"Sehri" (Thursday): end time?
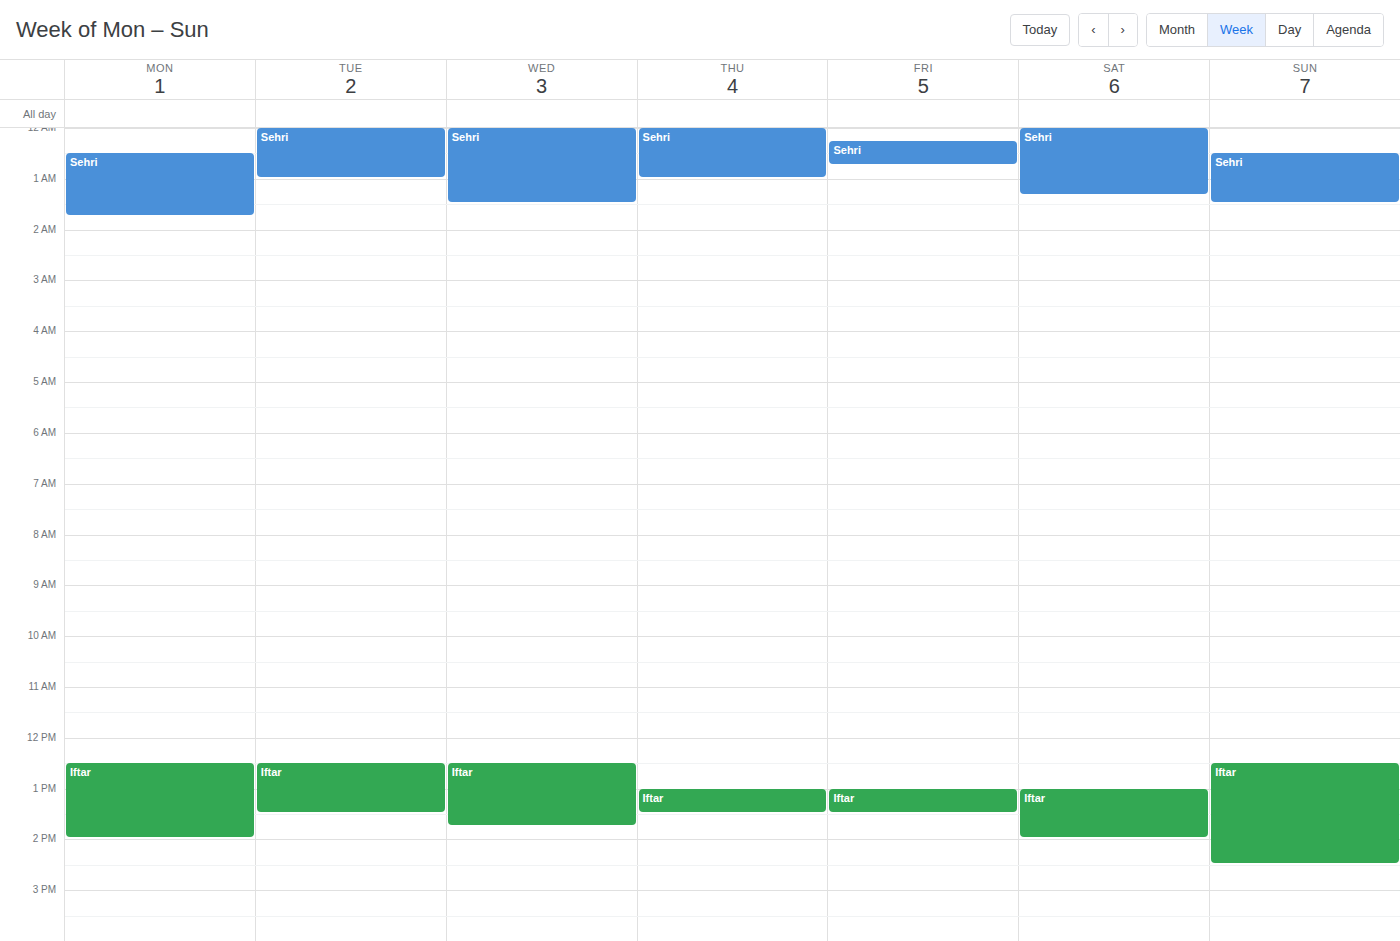
1:00 AM